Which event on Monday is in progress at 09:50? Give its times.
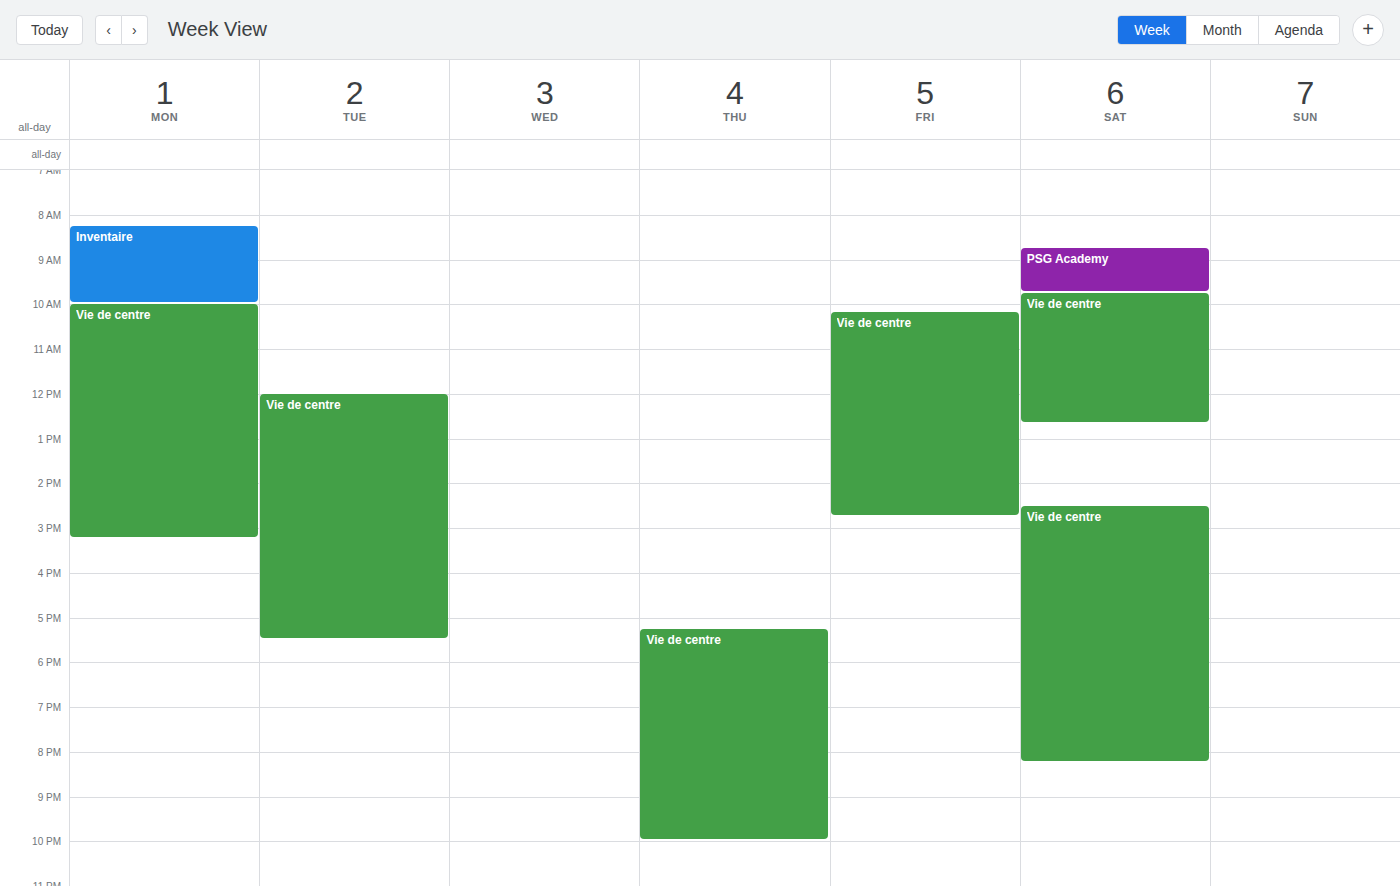
"Inventaire", 08:15 to 10:00